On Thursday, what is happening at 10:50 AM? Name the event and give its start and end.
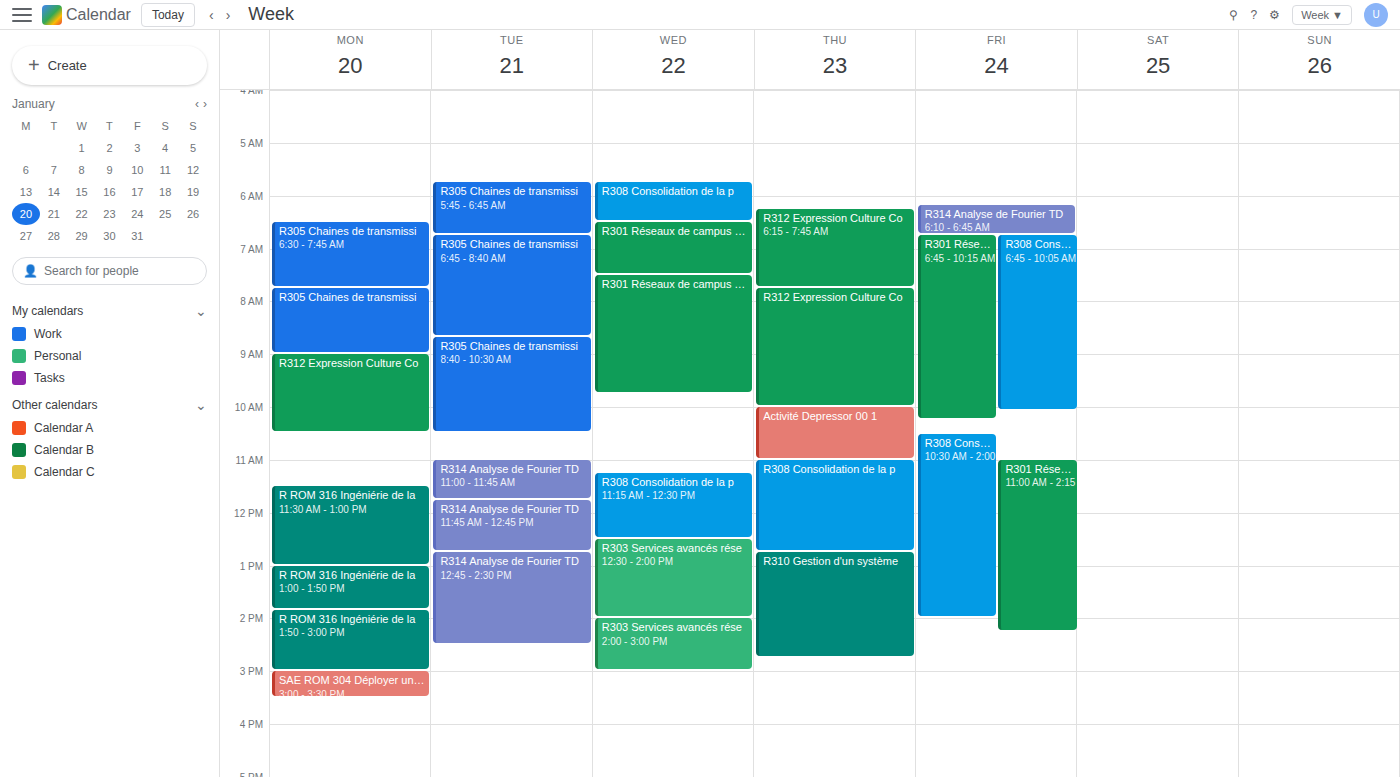
"Activité Depressor 00 1", 10:00 AM to 11:00 AM